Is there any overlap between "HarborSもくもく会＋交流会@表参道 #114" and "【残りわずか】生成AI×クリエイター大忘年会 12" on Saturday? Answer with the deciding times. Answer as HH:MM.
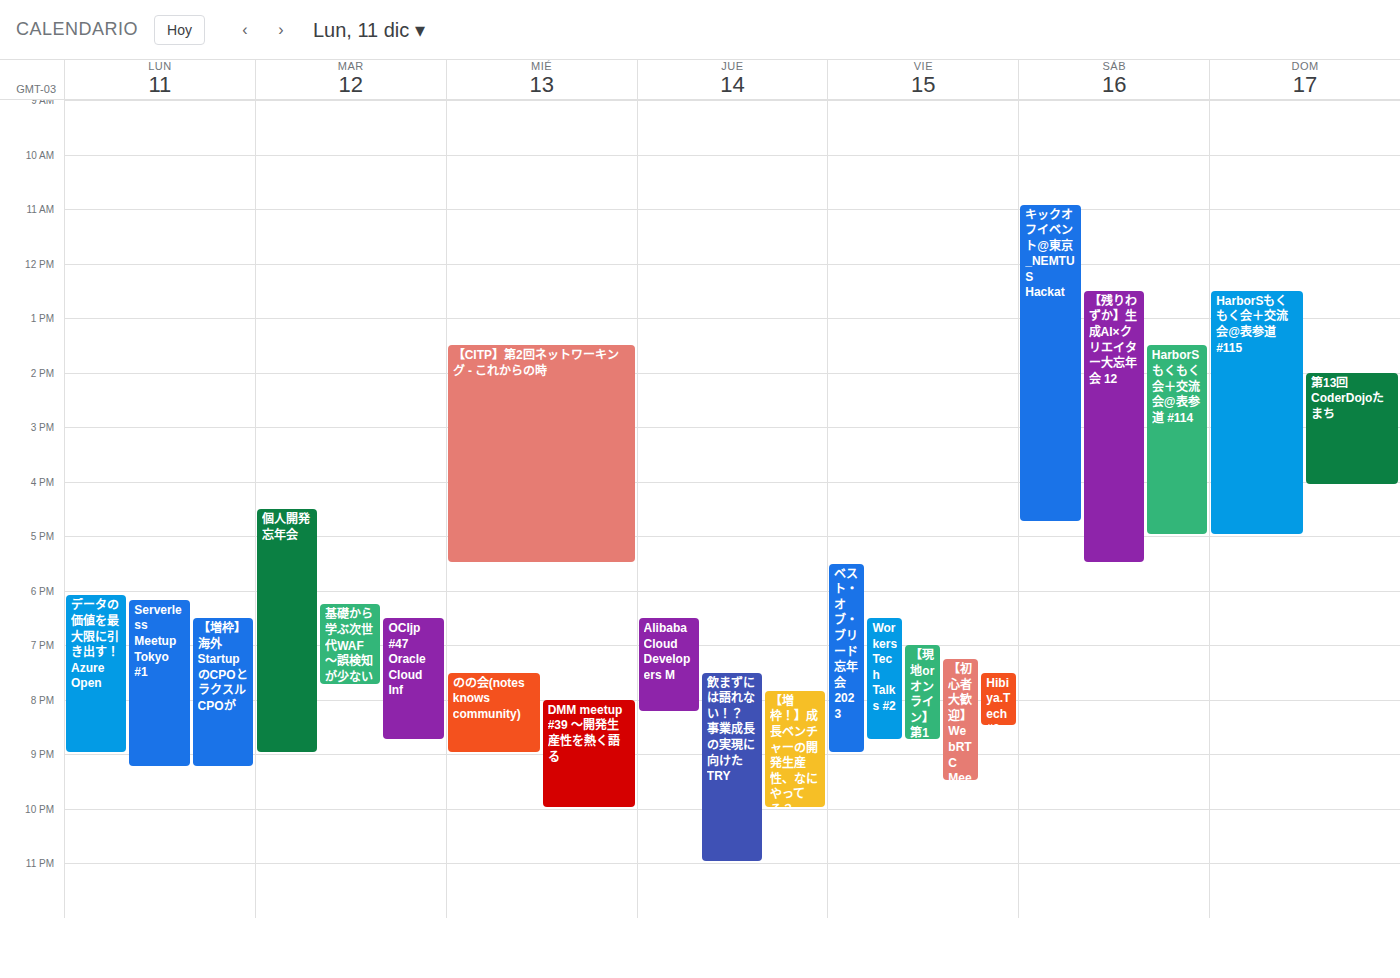
"HarborSもくもく会＋交流会@表参道 #114" runs 13:30 to 17:00, inside "【残りわずか】生成AI×クリエイター大忘年会 12" -- they overlap.